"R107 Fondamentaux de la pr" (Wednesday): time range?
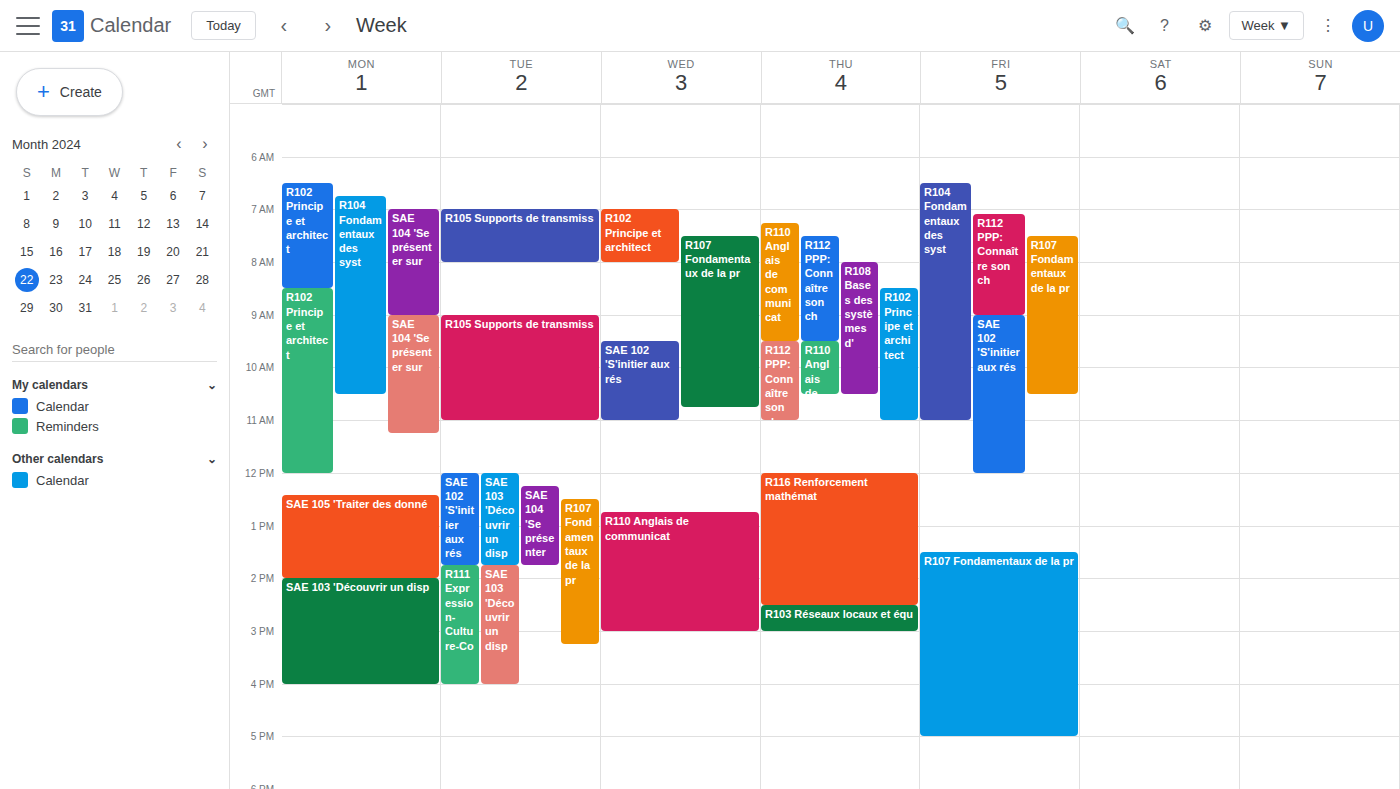
7:30 AM to 10:45 AM